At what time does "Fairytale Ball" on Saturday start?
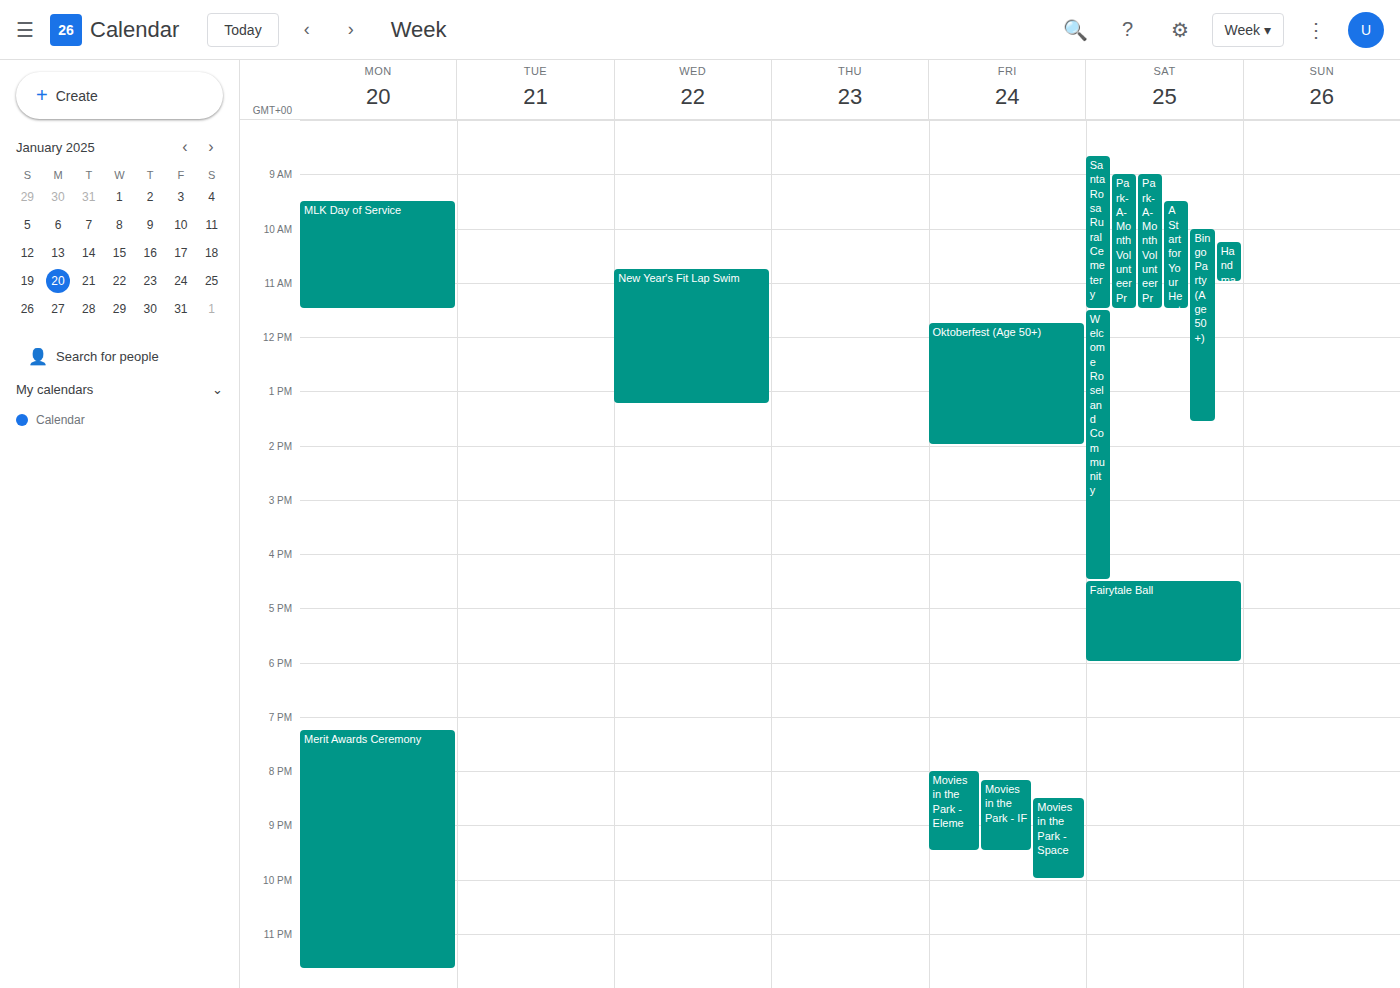
4:30 PM